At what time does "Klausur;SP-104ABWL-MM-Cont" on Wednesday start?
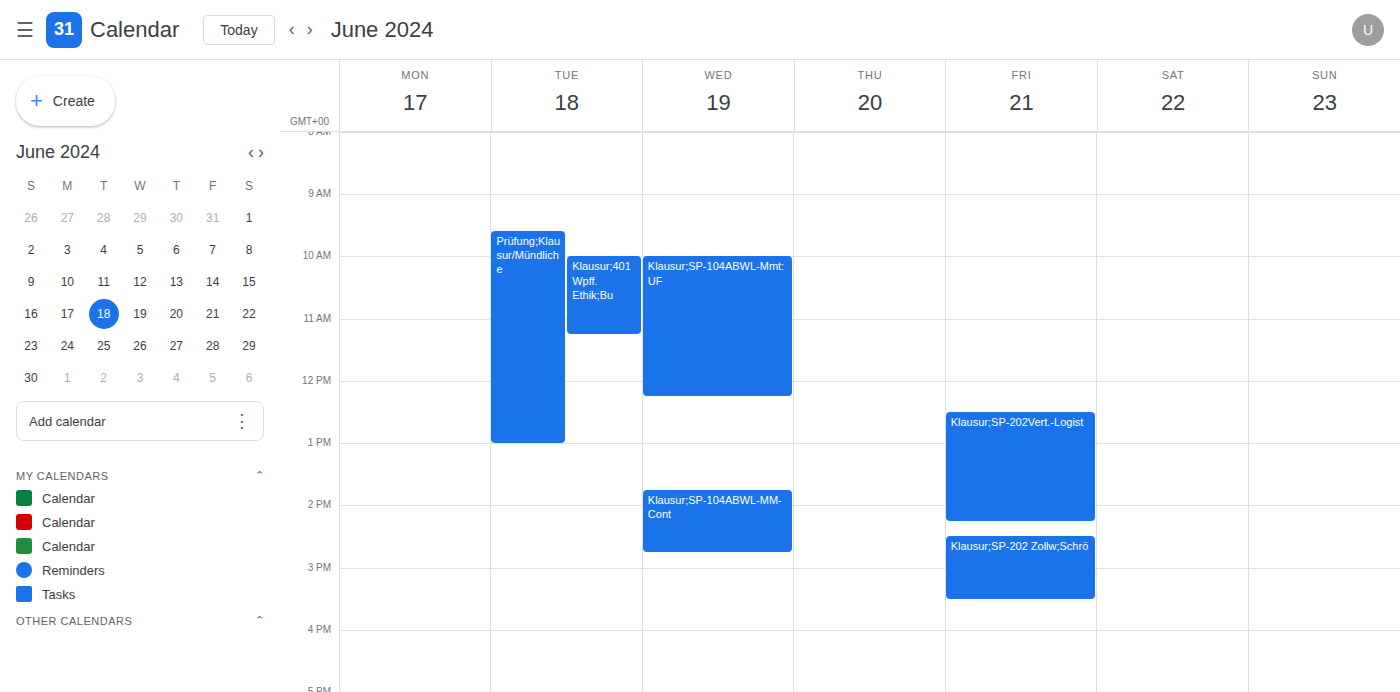
1:45 PM